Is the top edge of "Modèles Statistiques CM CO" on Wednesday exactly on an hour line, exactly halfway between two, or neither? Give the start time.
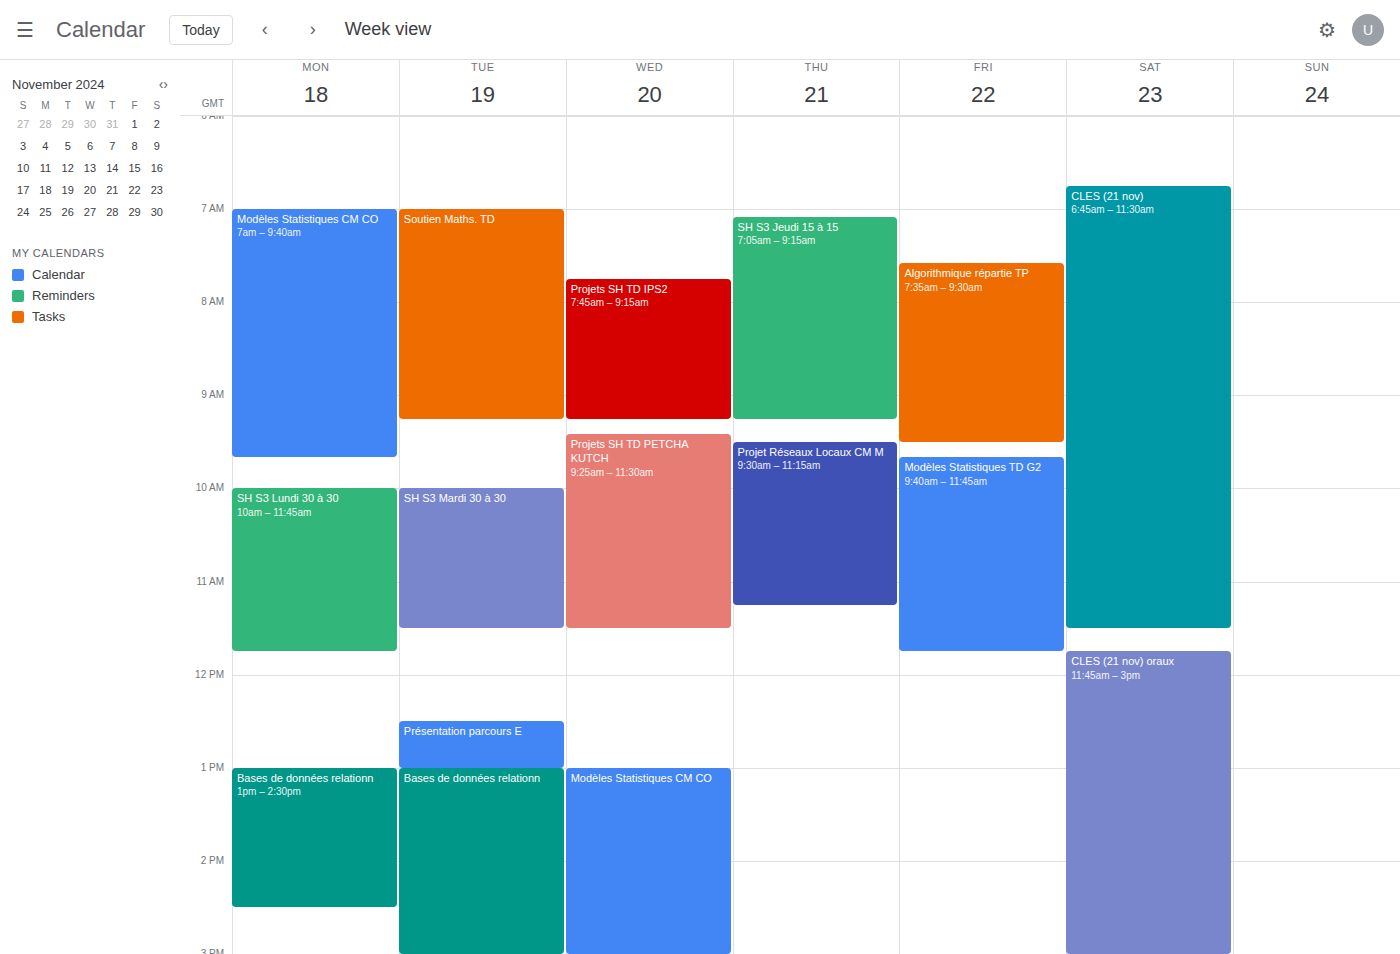
1:00 PM -- exactly on the 1 PM line.